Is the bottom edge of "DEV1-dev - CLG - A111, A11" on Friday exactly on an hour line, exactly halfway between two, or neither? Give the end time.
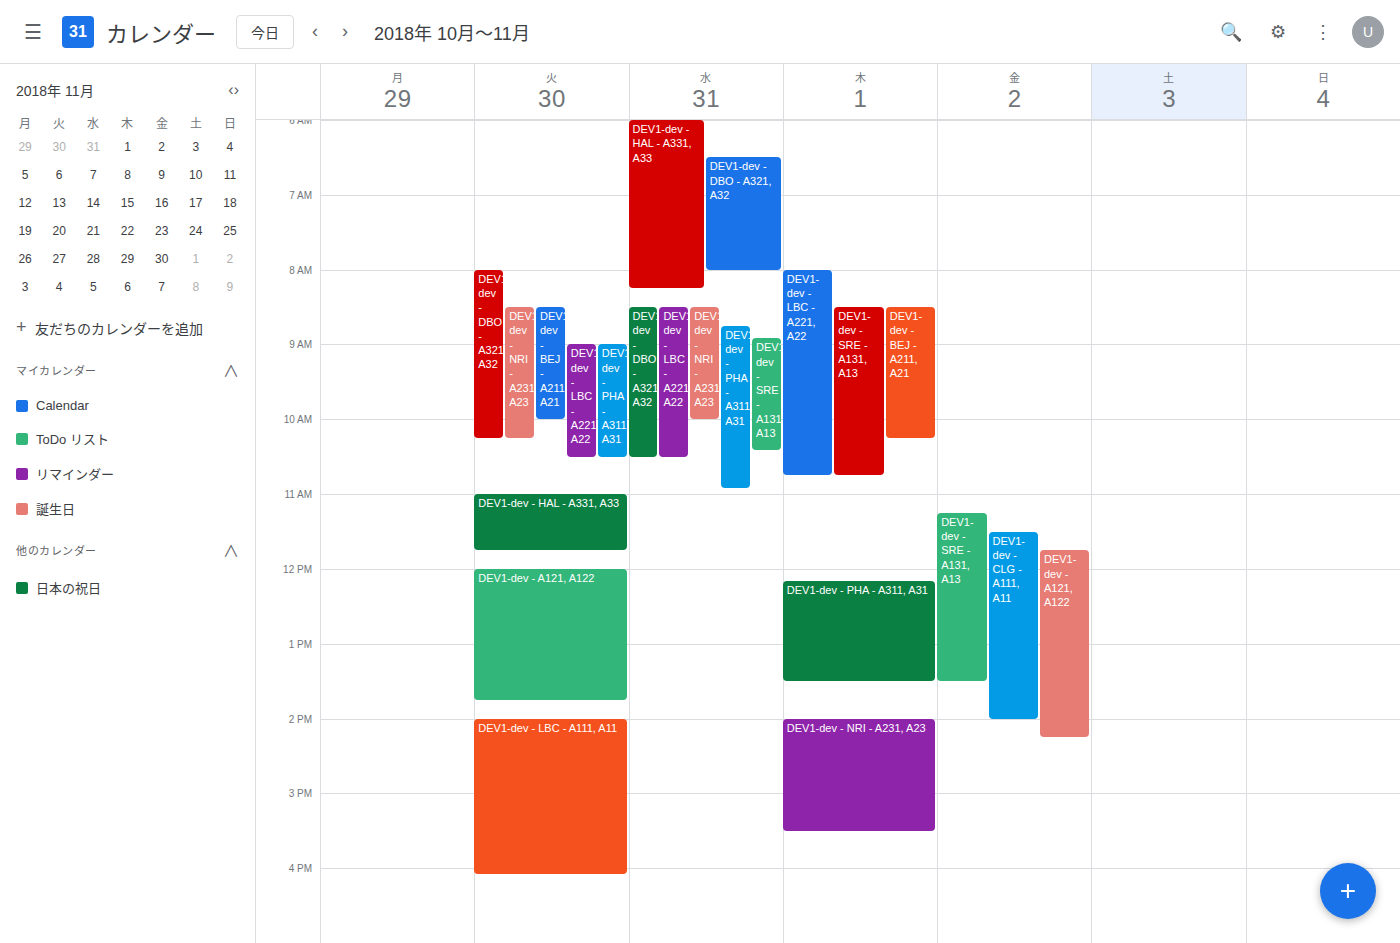
2:00 PM -- exactly on the 2 PM line.